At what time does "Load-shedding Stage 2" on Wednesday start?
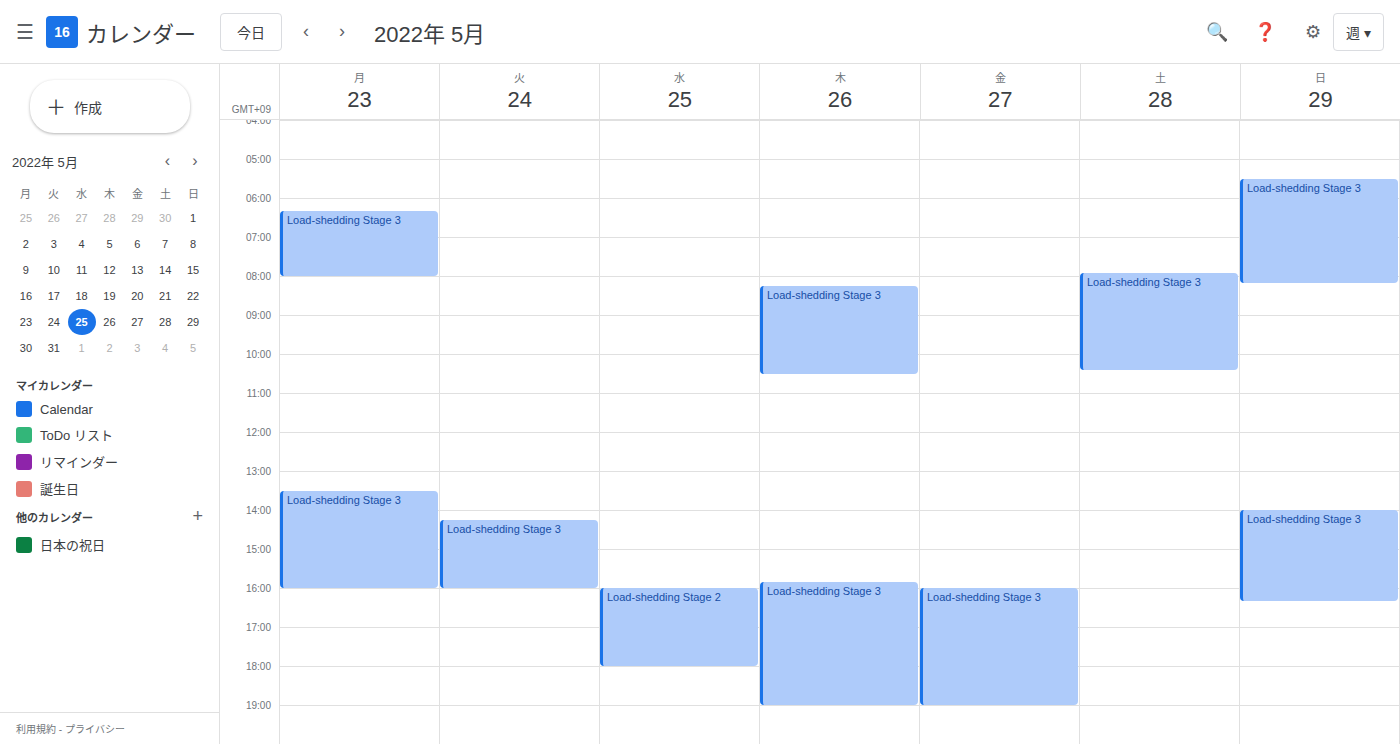
4:00 PM